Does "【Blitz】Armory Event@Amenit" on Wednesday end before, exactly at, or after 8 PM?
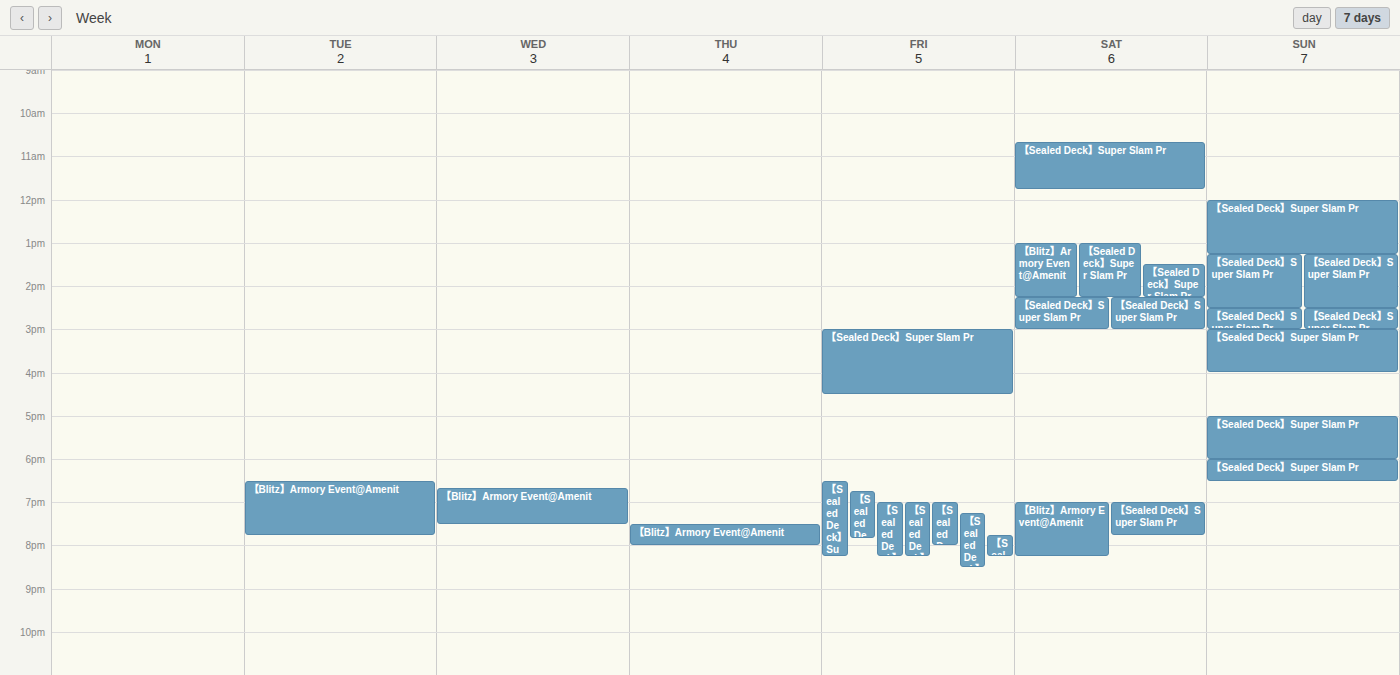
7:30 PM -- before 8 PM, 30 minutes above the 8 PM line.